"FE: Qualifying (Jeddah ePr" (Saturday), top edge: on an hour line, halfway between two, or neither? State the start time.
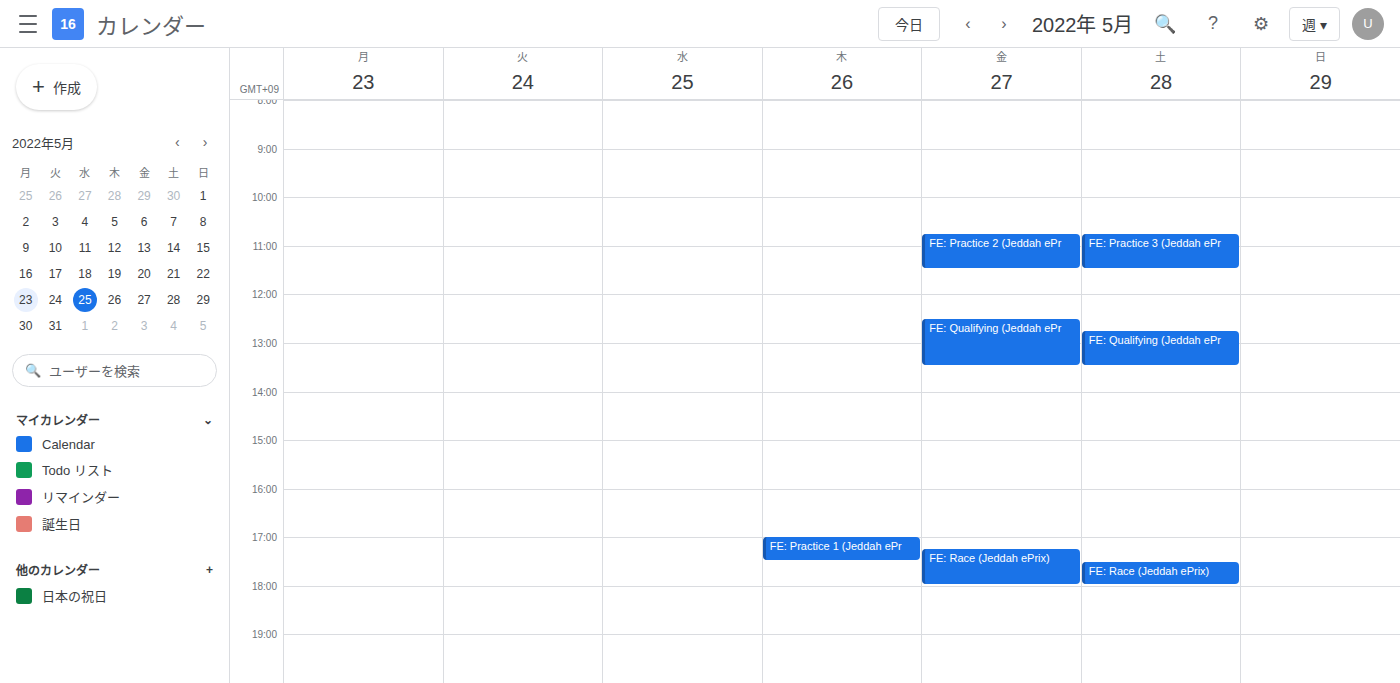
12:45 PM -- neither: three quarters of the way from the 12 PM line to the 1 PM line.